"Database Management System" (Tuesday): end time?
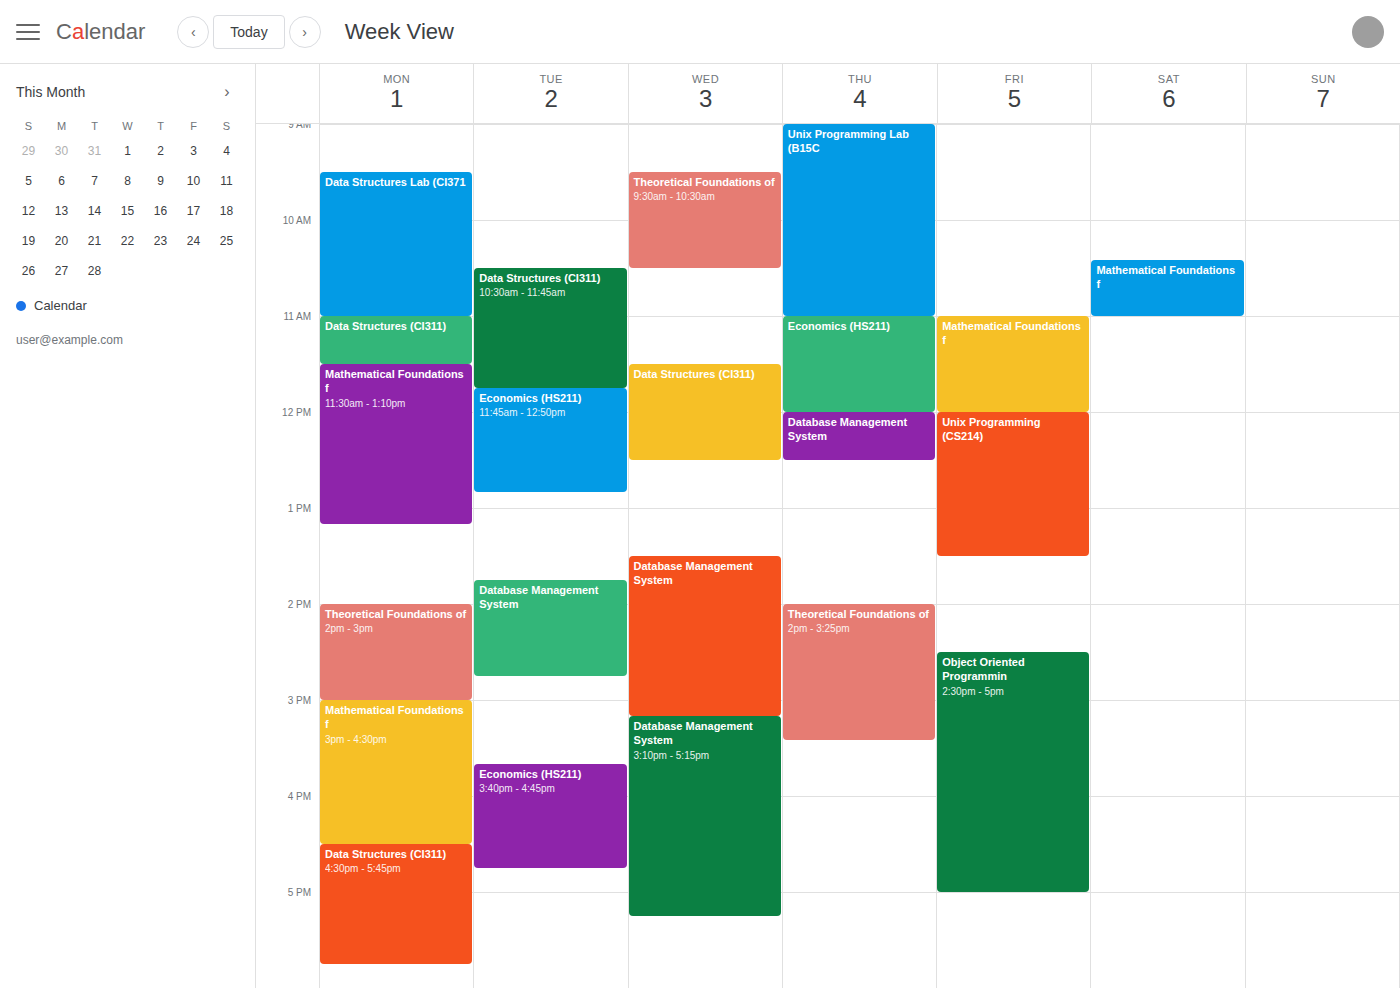
2:45 PM